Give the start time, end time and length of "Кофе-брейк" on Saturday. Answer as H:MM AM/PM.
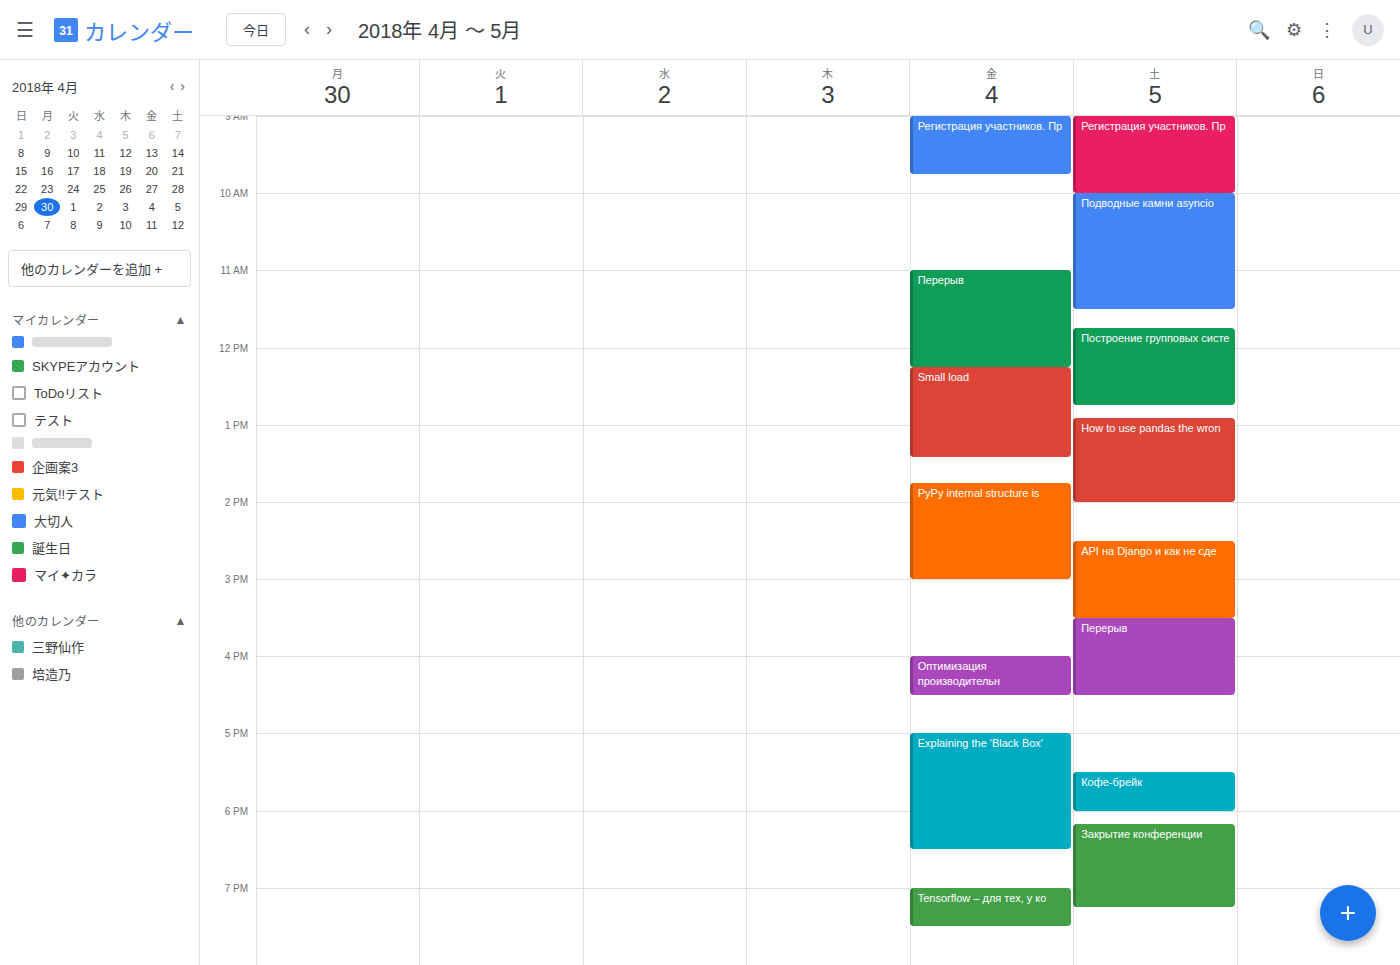
5:30 PM to 6:00 PM, 30 minutes